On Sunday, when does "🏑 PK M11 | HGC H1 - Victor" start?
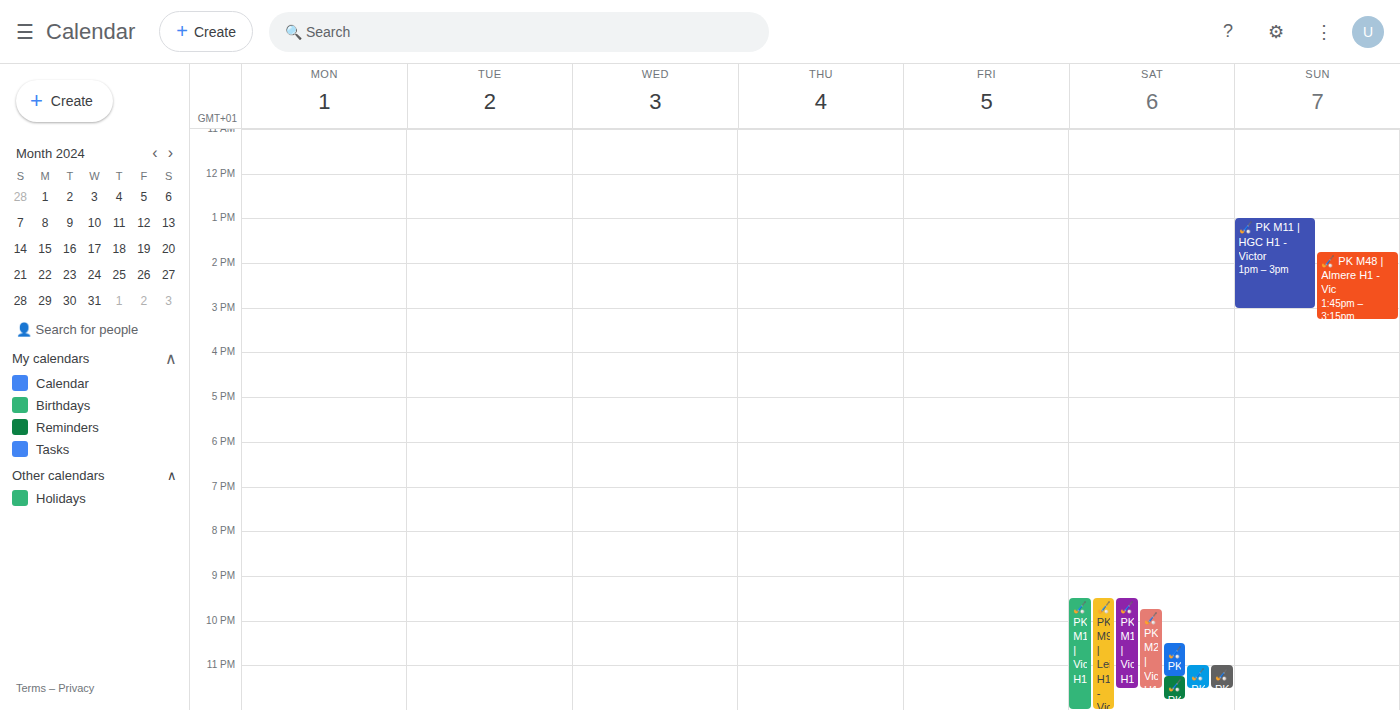
1:00 PM